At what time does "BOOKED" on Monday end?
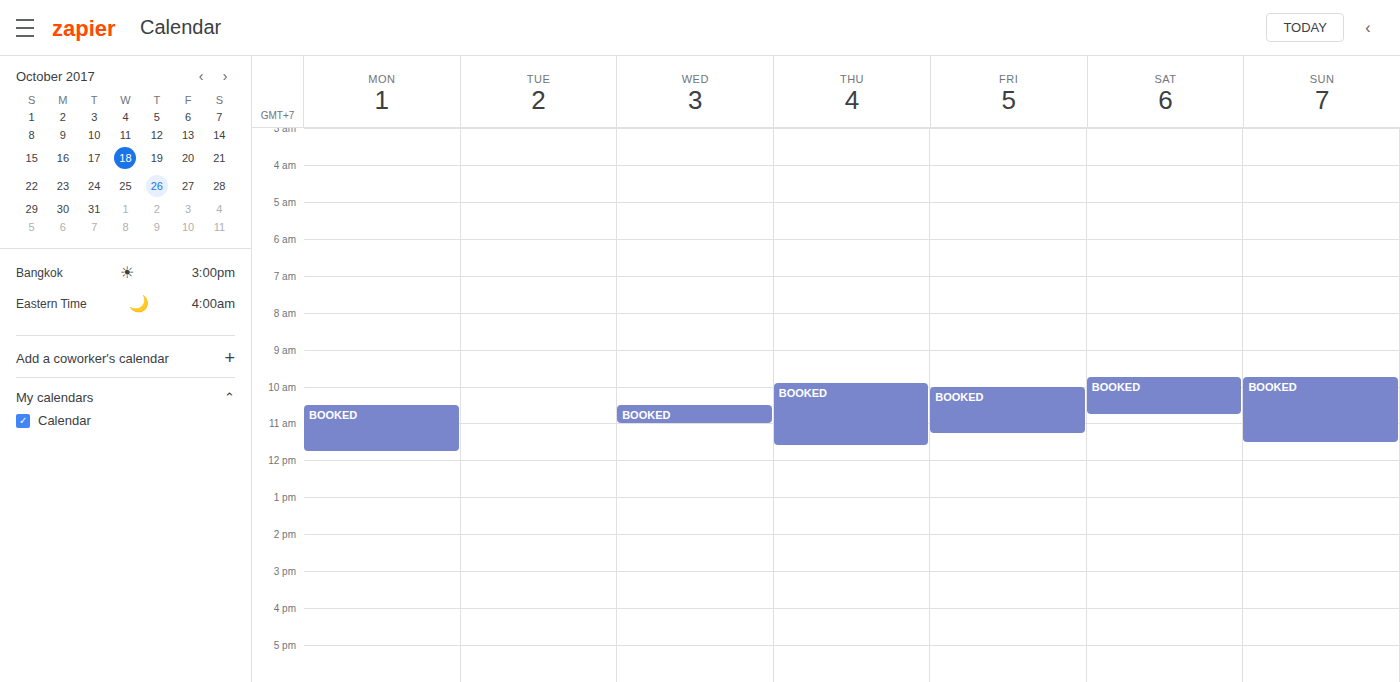
11:45 AM